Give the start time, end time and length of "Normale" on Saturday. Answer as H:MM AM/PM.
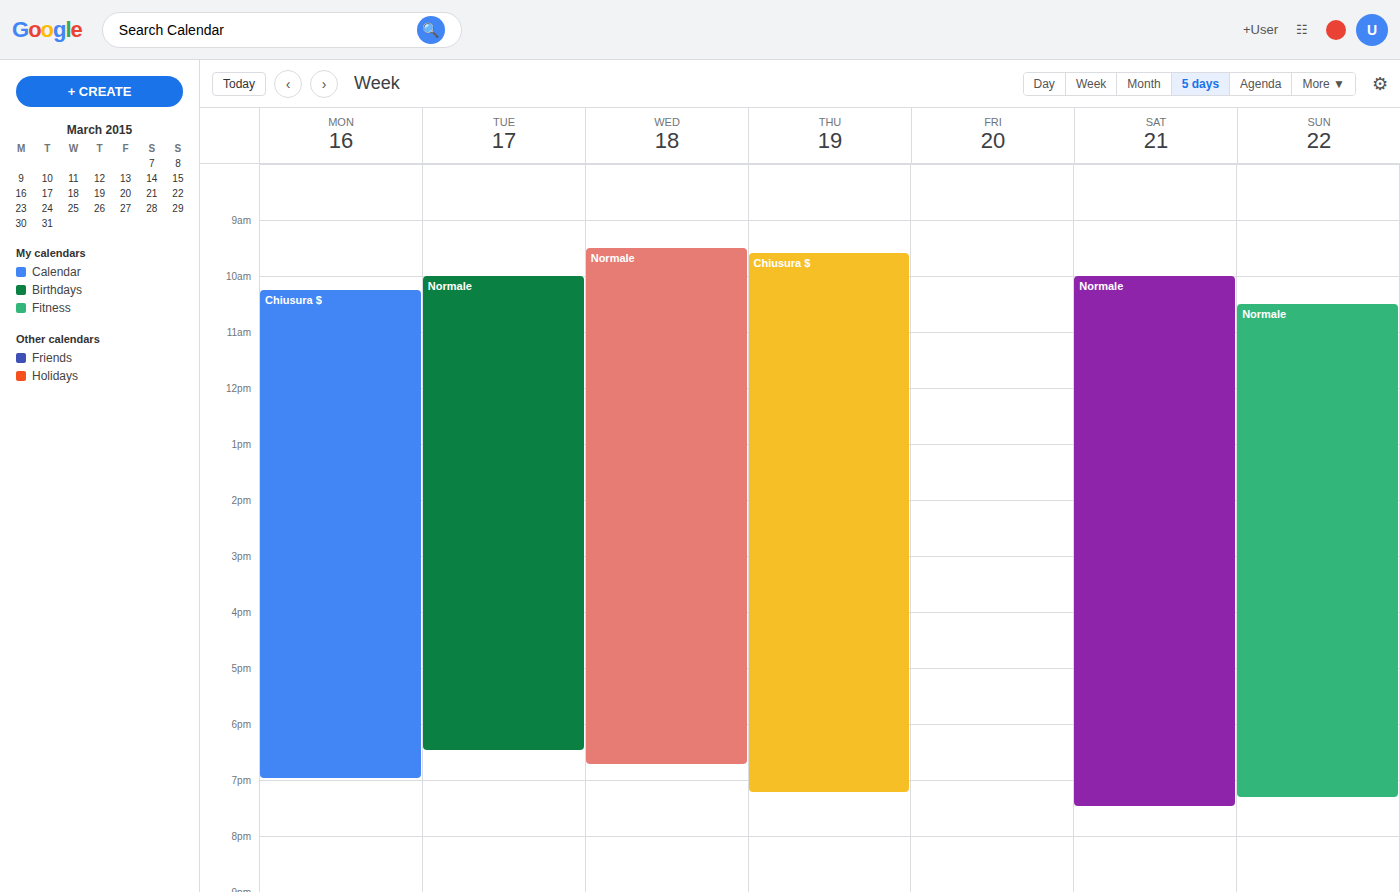
10:00 AM to 7:30 PM, 9 hours 30 minutes